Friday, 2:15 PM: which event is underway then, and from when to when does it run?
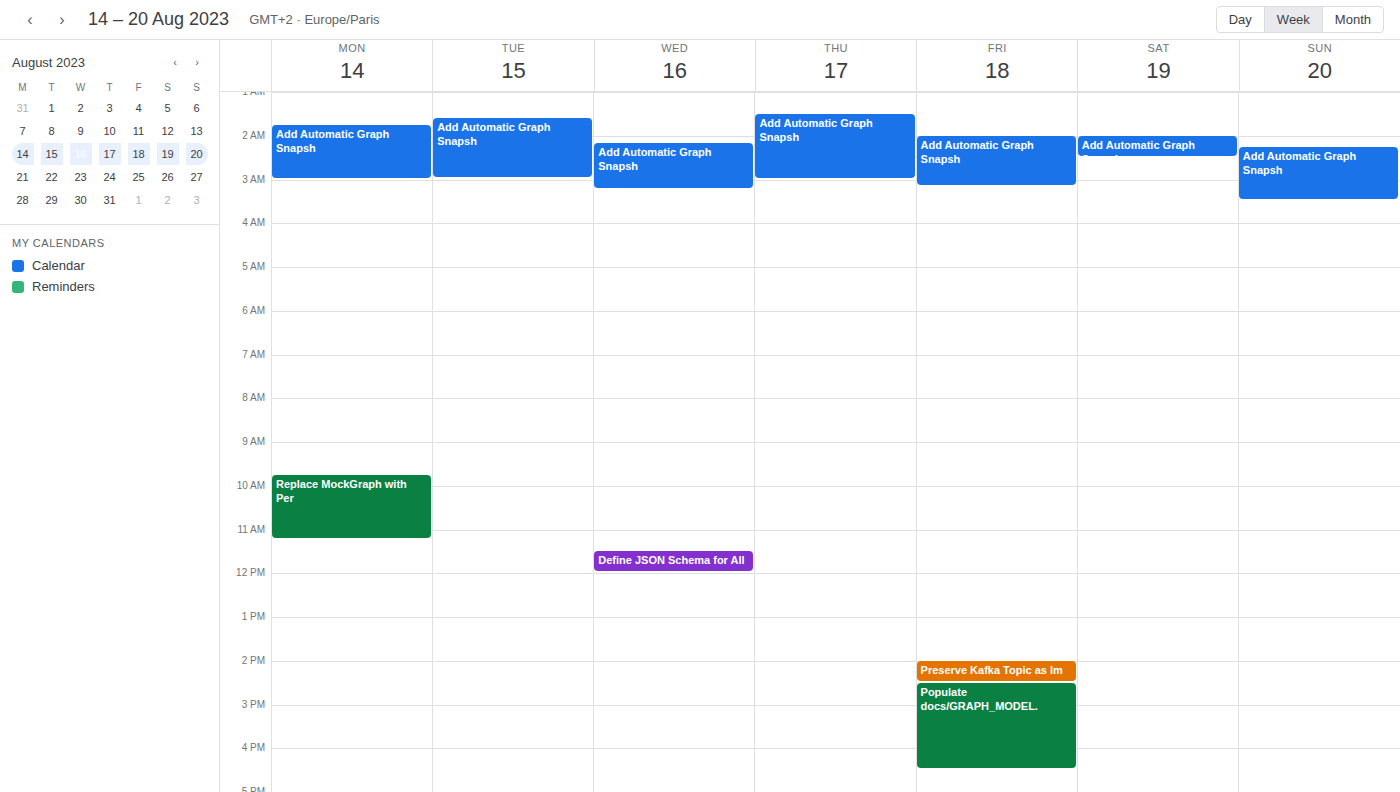
"Preserve Kafka Topic as Im", 2:00 PM to 2:30 PM